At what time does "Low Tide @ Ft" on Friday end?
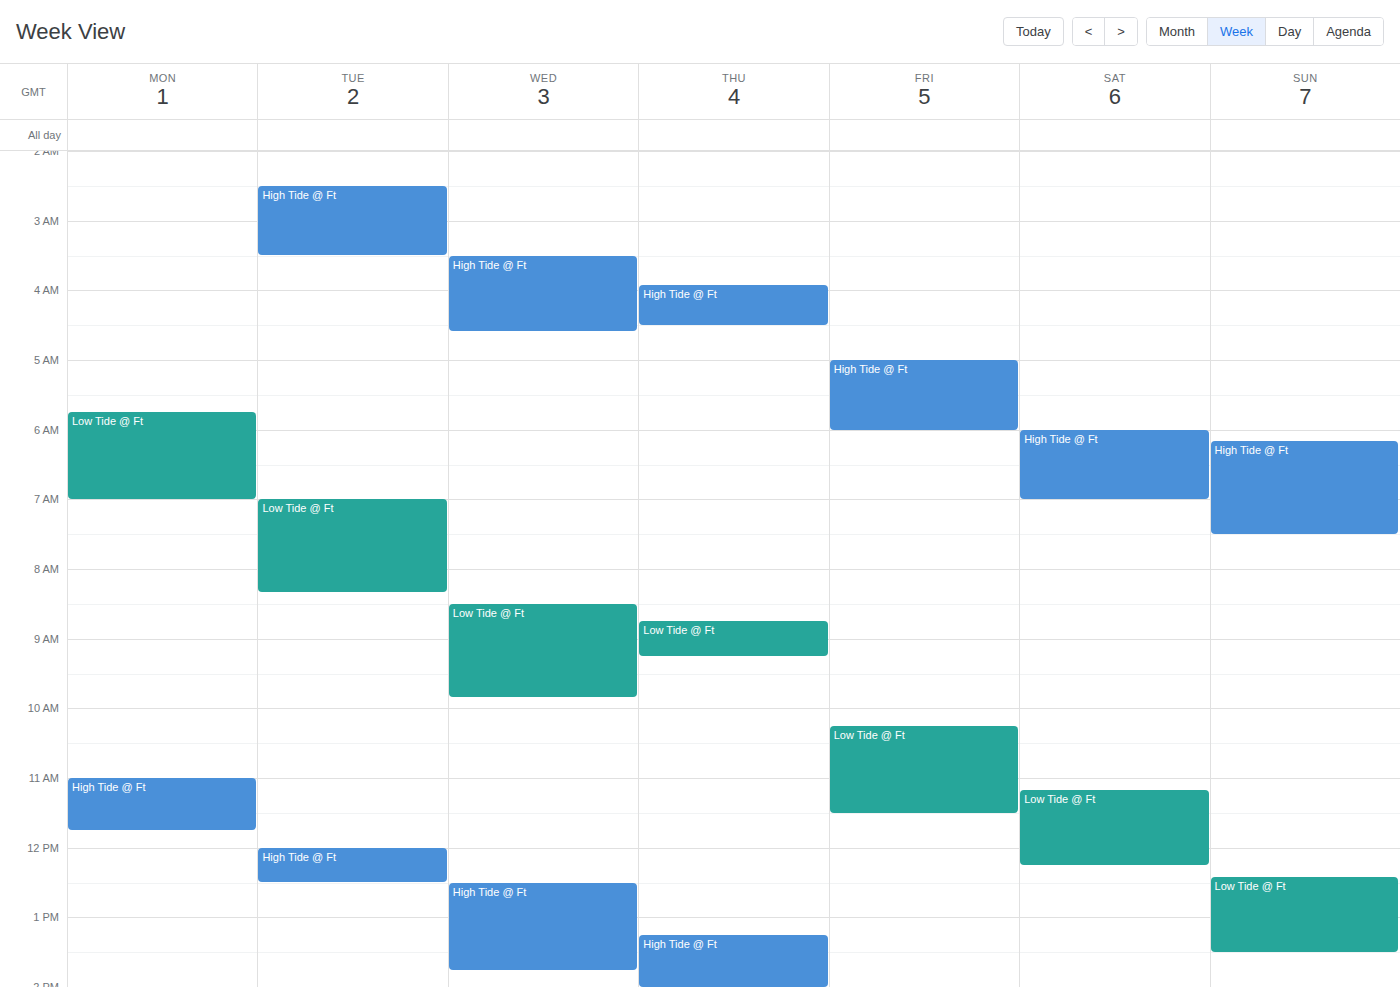
11:30 AM